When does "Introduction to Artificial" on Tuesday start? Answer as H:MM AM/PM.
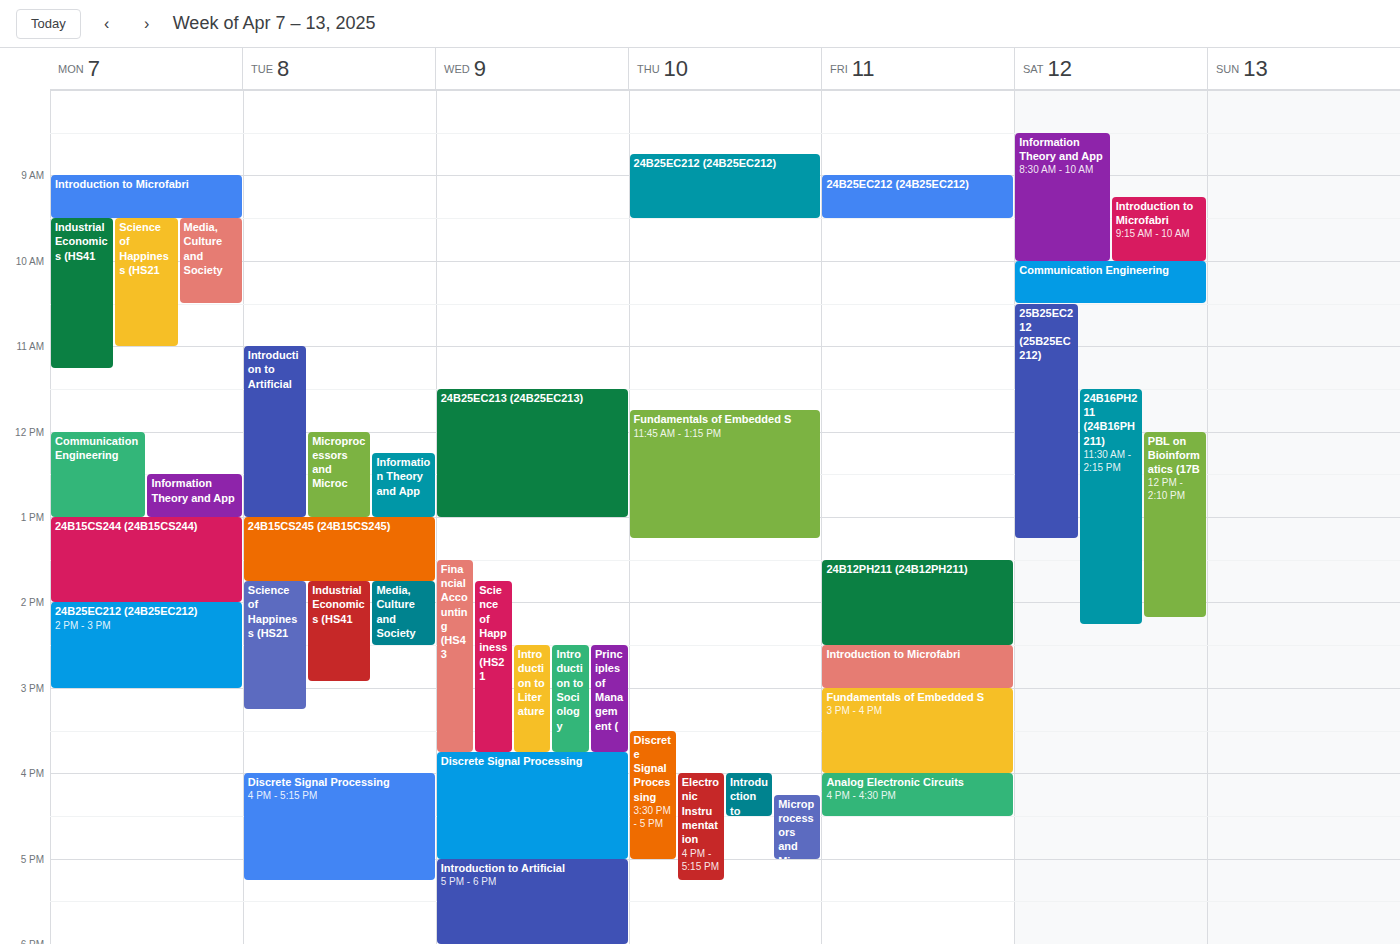
11:00 AM